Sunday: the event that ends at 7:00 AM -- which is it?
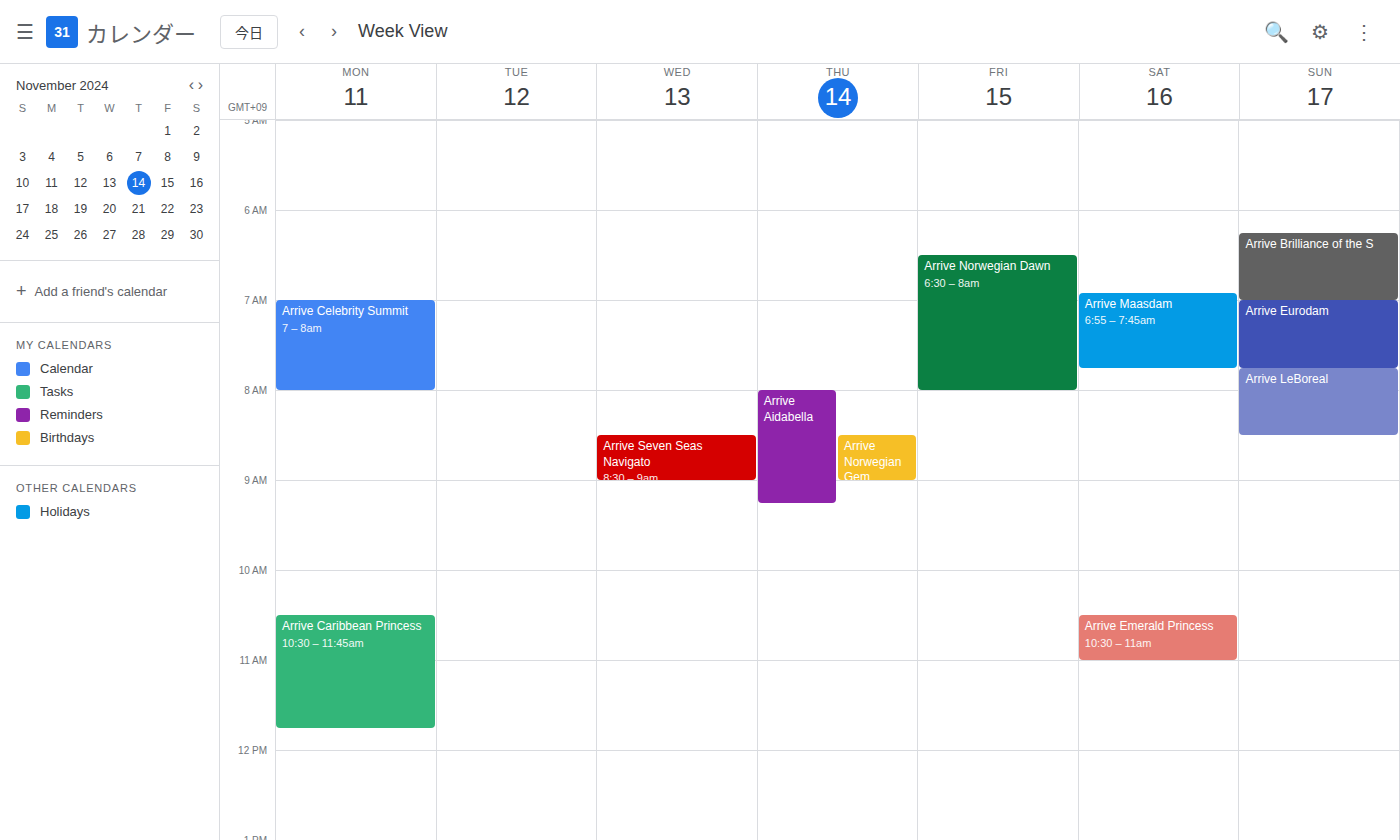
"Arrive Brilliance of the S"